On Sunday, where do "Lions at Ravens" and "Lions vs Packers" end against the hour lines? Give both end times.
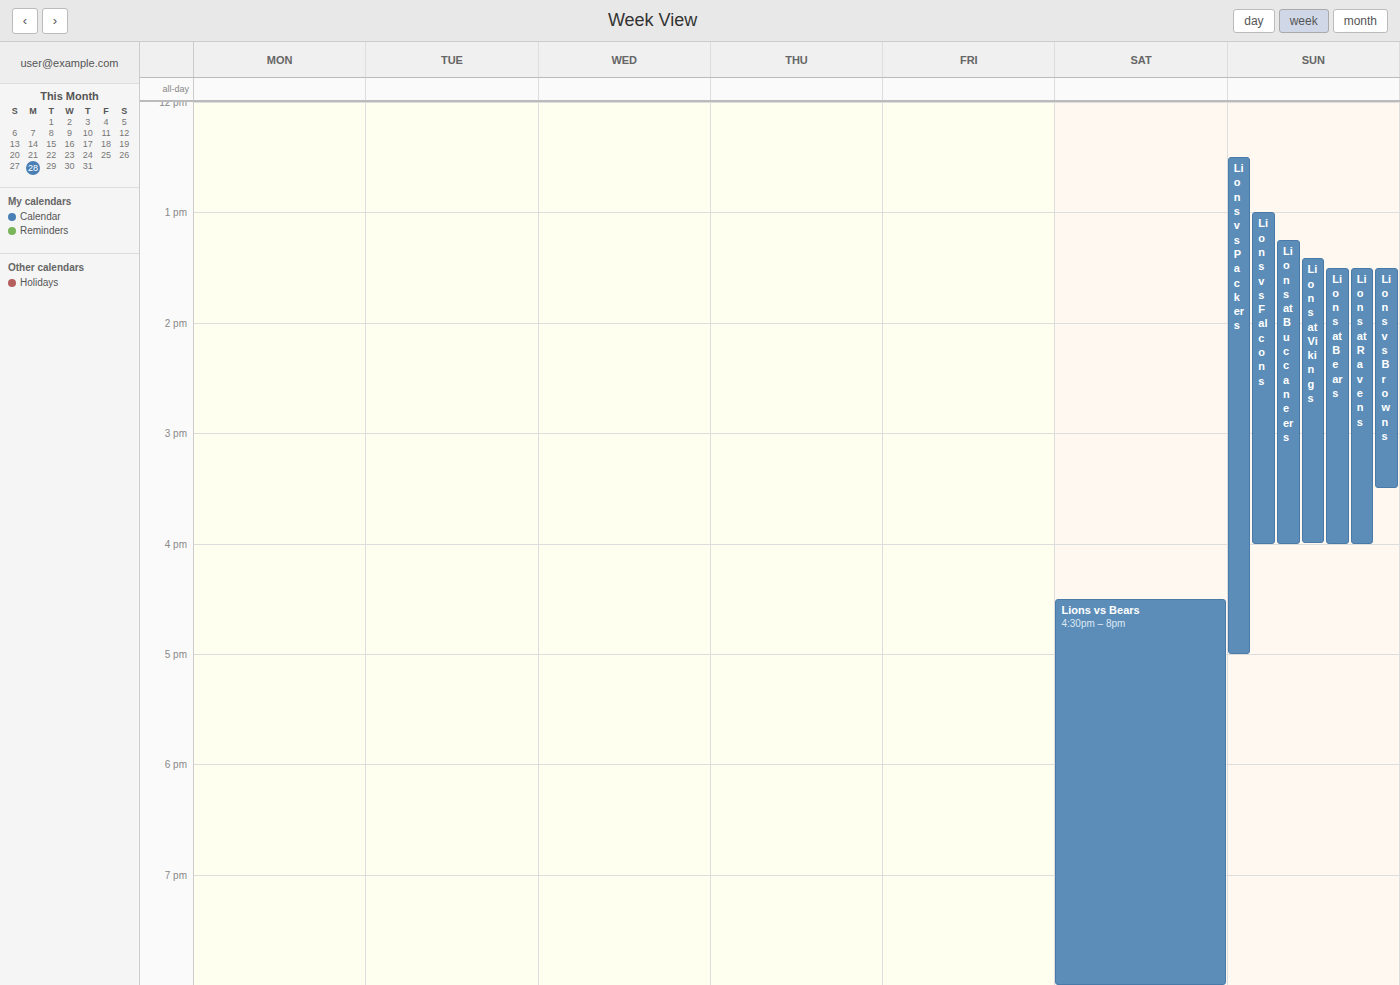
"Lions at Ravens": 16:00, exactly on the 16:00 line. "Lions vs Packers": 17:00, exactly on the 17:00 line.